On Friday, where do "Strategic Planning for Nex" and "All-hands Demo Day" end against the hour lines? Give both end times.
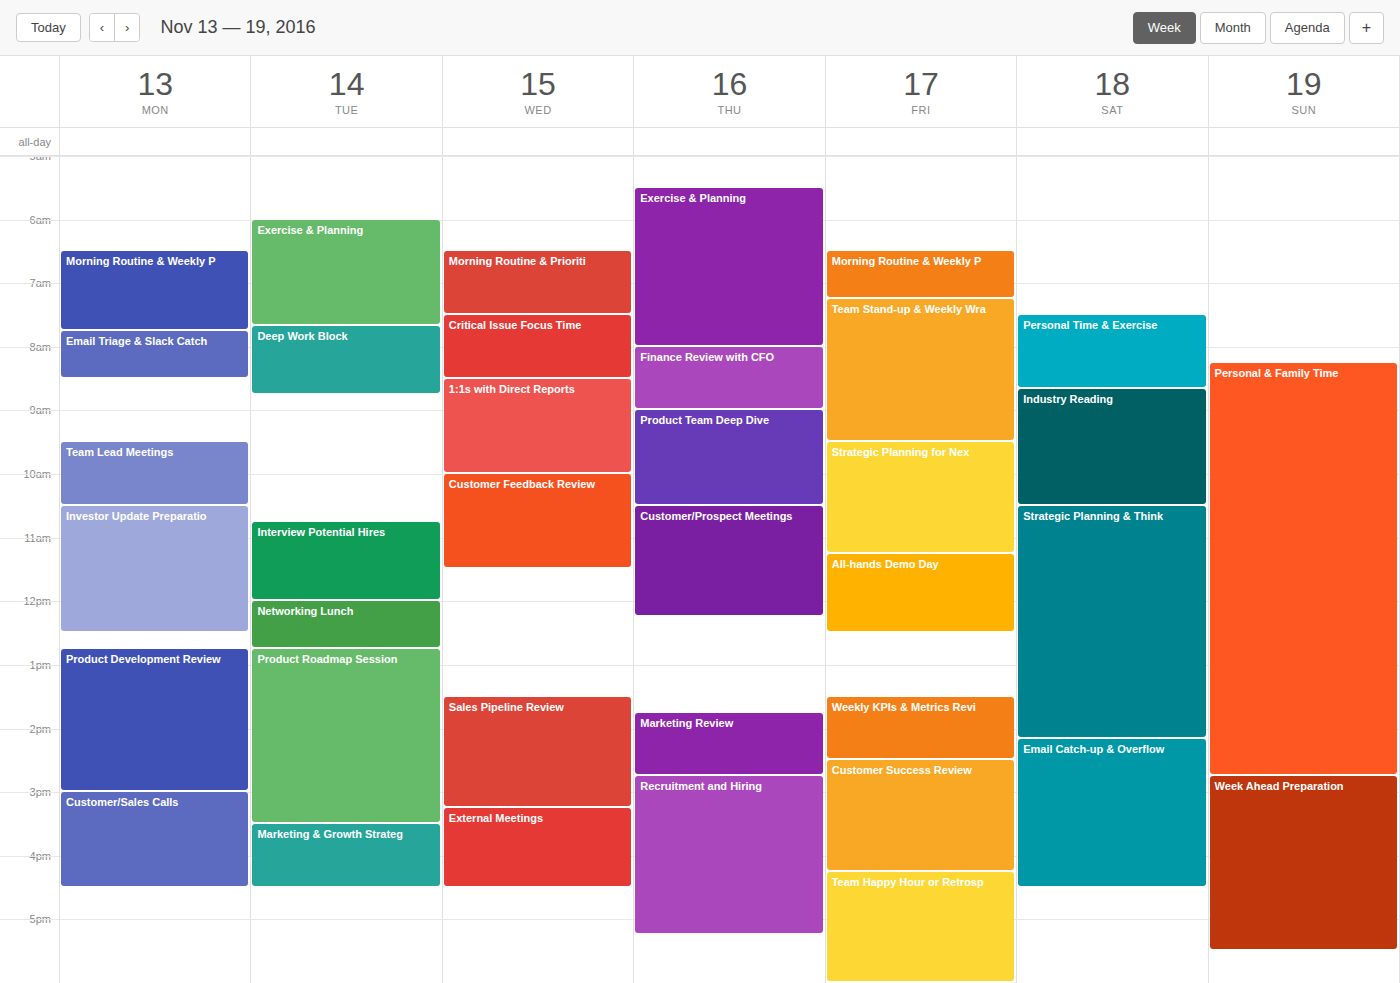
"Strategic Planning for Nex": 11:15 AM, neither: a quarter of the way from the 11 AM line to the 12 PM line. "All-hands Demo Day": 12:30 PM, halfway between the 12 PM and 1 PM lines.